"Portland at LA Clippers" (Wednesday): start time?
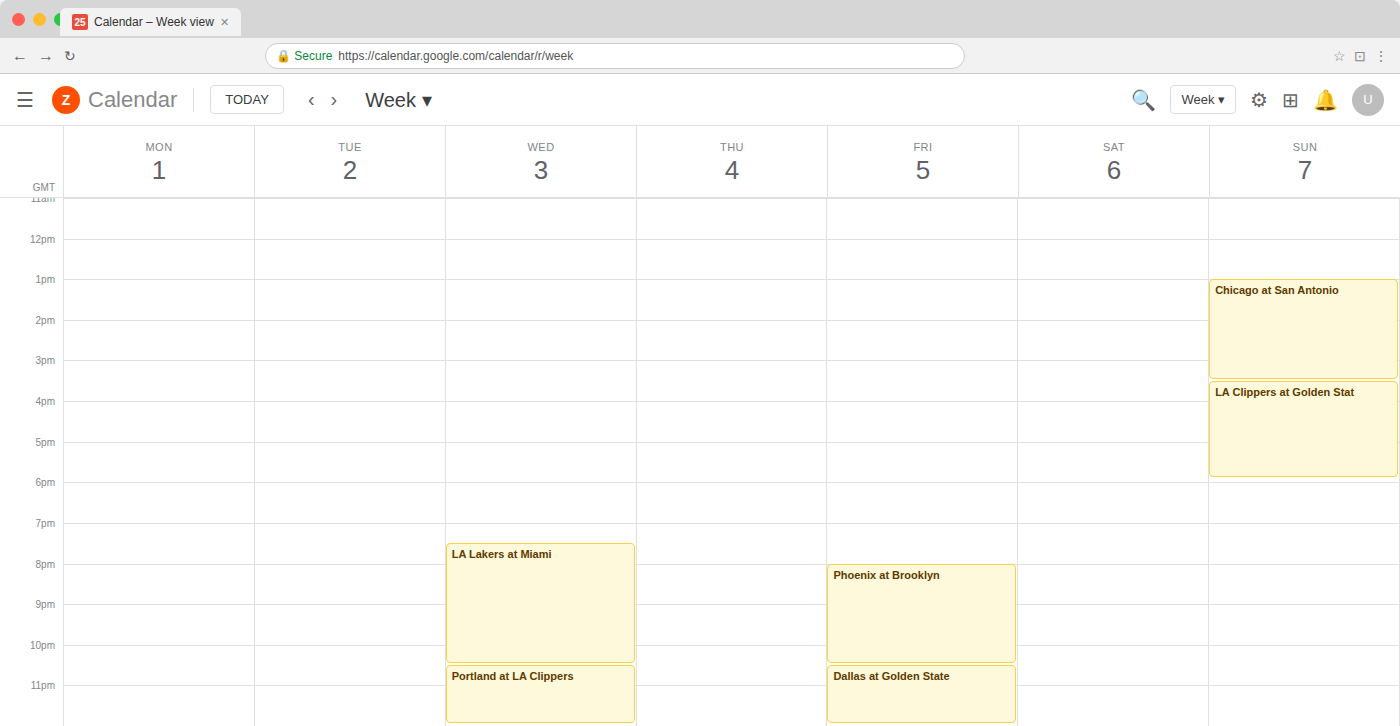
10:30 PM